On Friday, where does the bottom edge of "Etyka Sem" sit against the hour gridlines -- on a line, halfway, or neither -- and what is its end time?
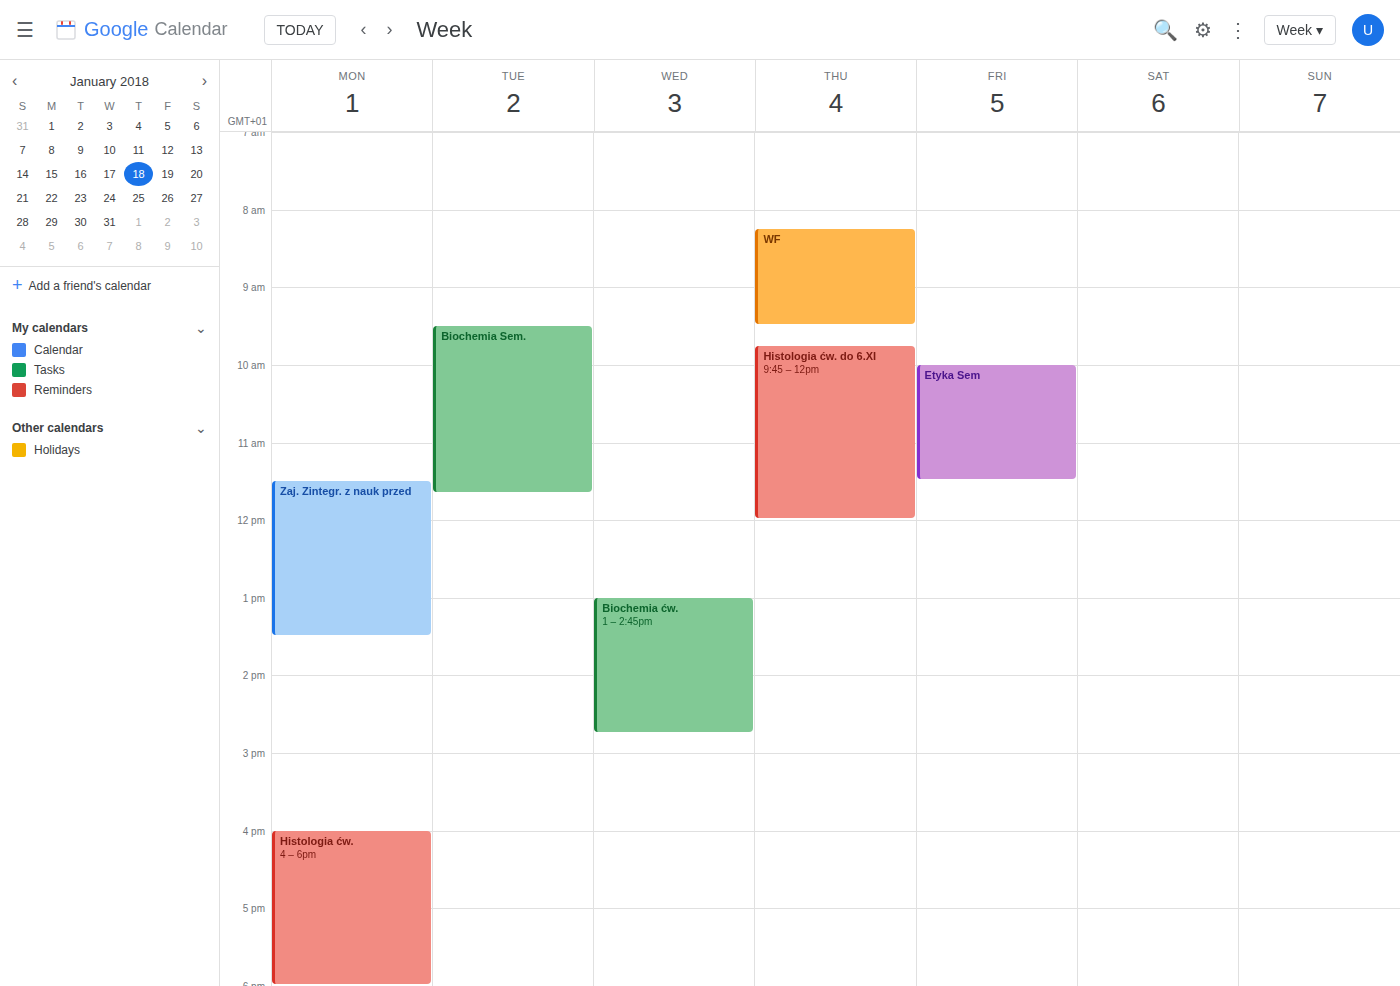
11:30 AM -- halfway between the 11 AM and 12 PM lines.